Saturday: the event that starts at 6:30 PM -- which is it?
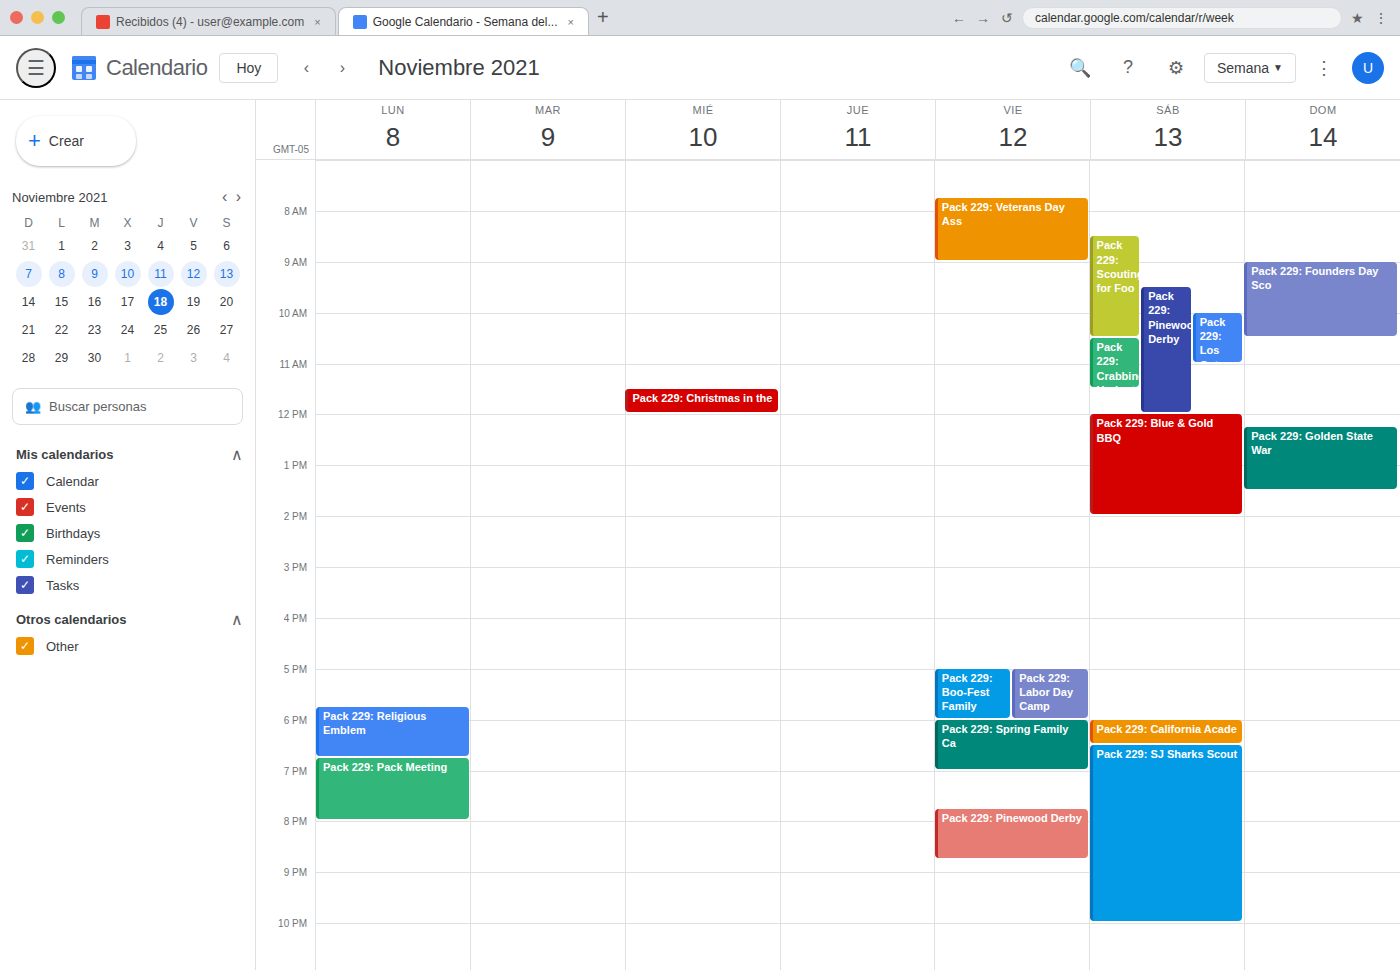
"Pack 229: SJ Sharks Scout"